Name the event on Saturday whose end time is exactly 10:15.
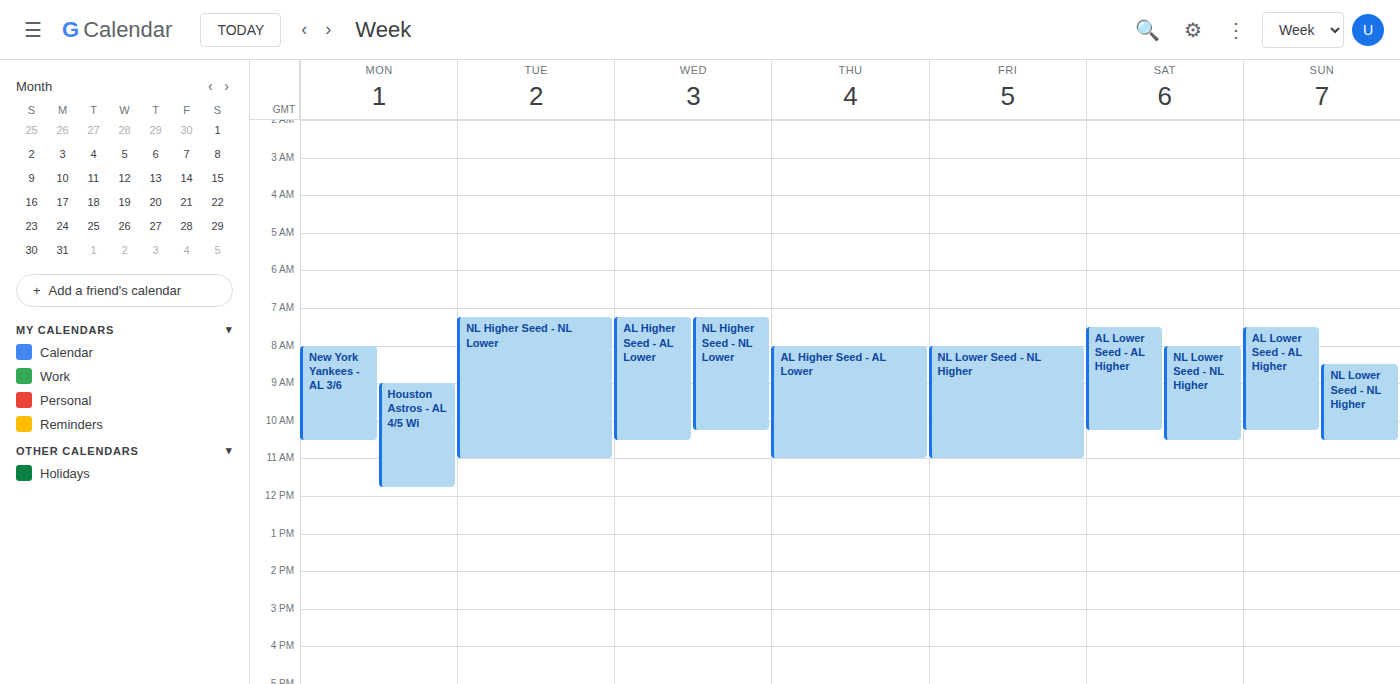
"AL Lower Seed - AL Higher"